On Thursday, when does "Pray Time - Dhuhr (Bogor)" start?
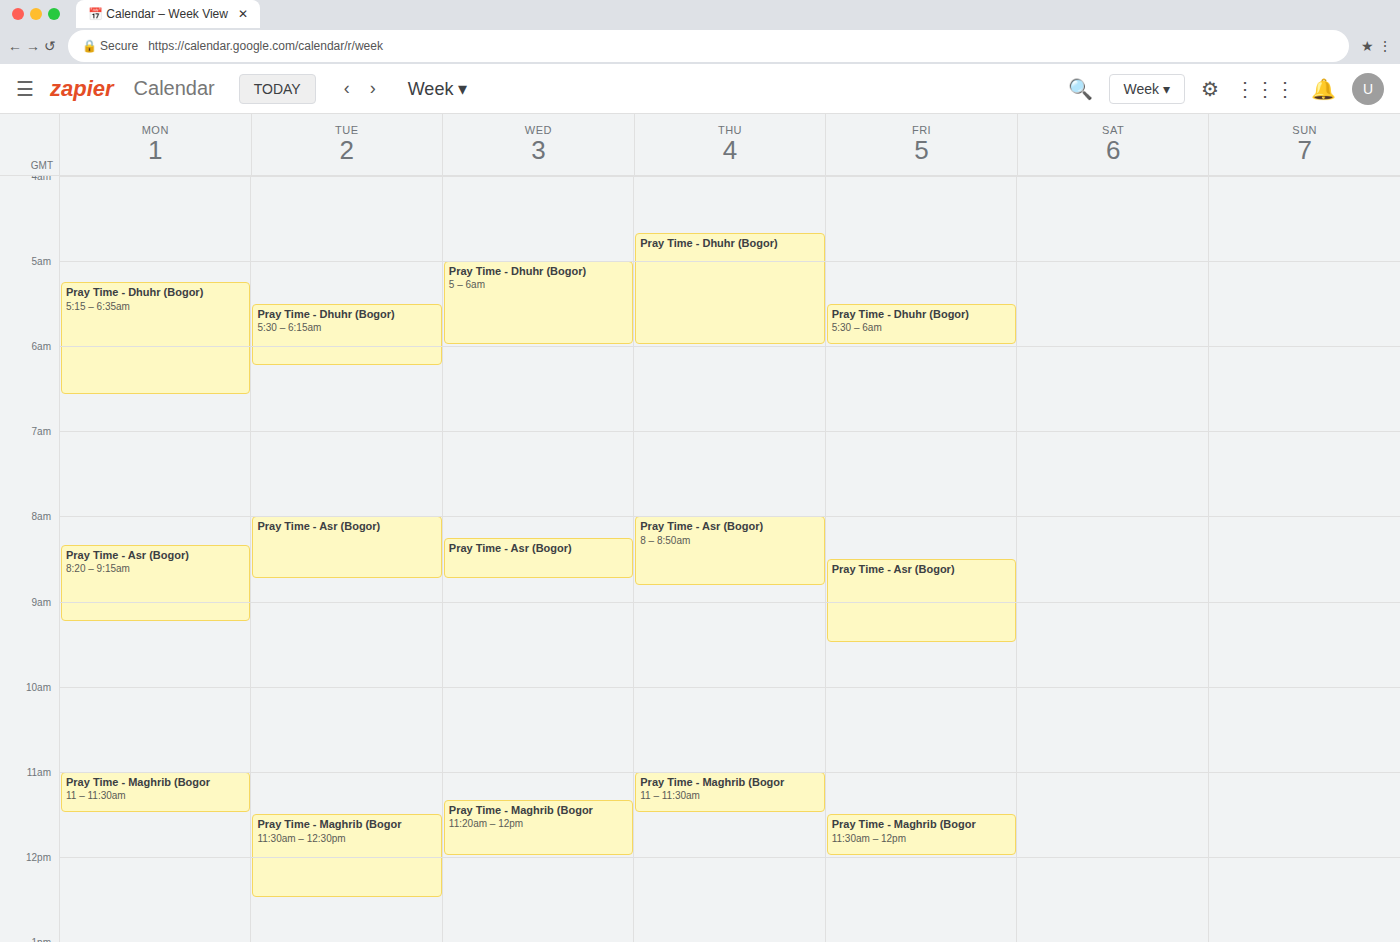
4:40 AM